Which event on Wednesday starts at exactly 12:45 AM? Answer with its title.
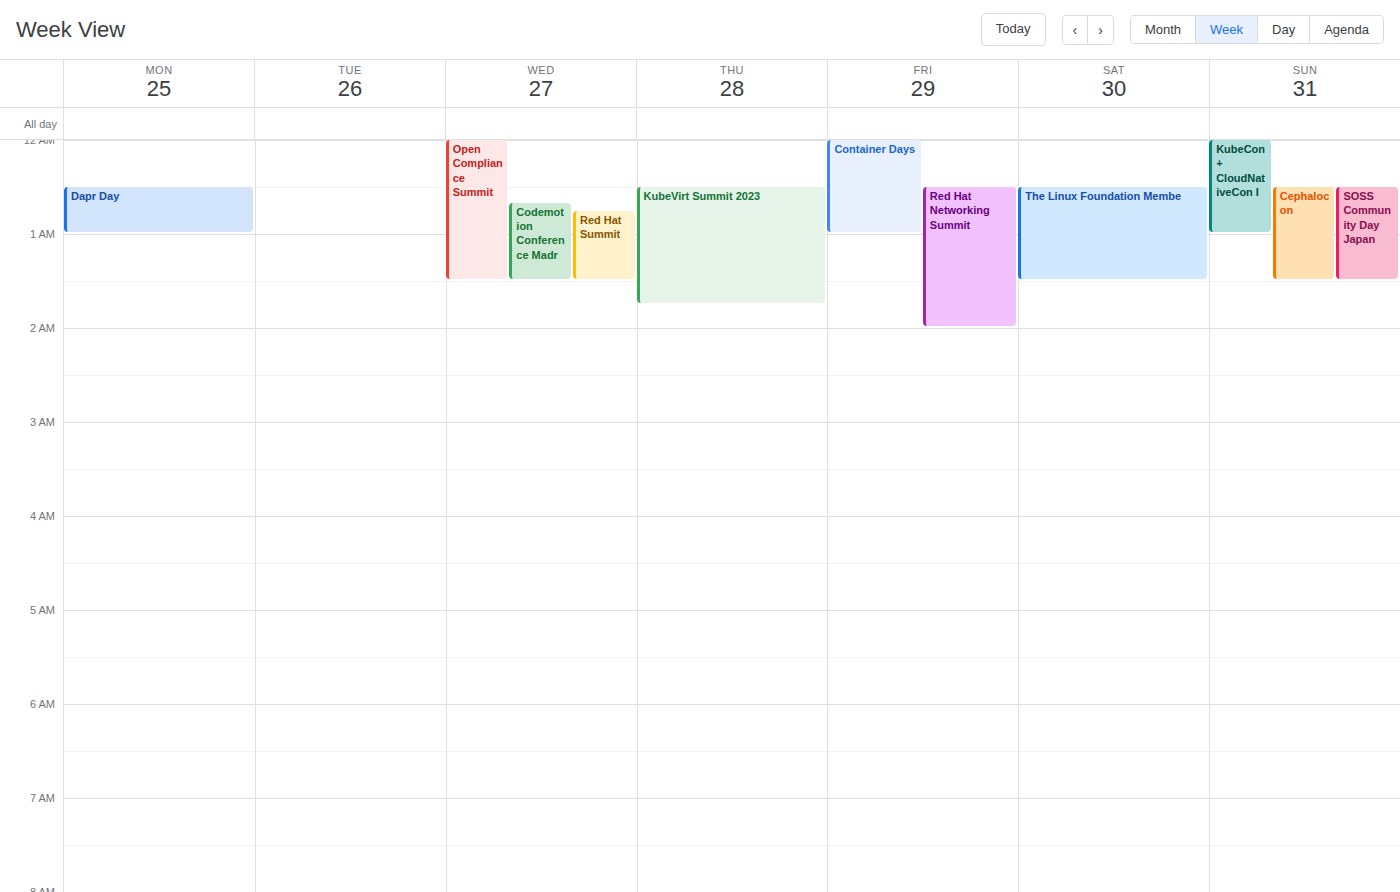
"Red Hat Summit"